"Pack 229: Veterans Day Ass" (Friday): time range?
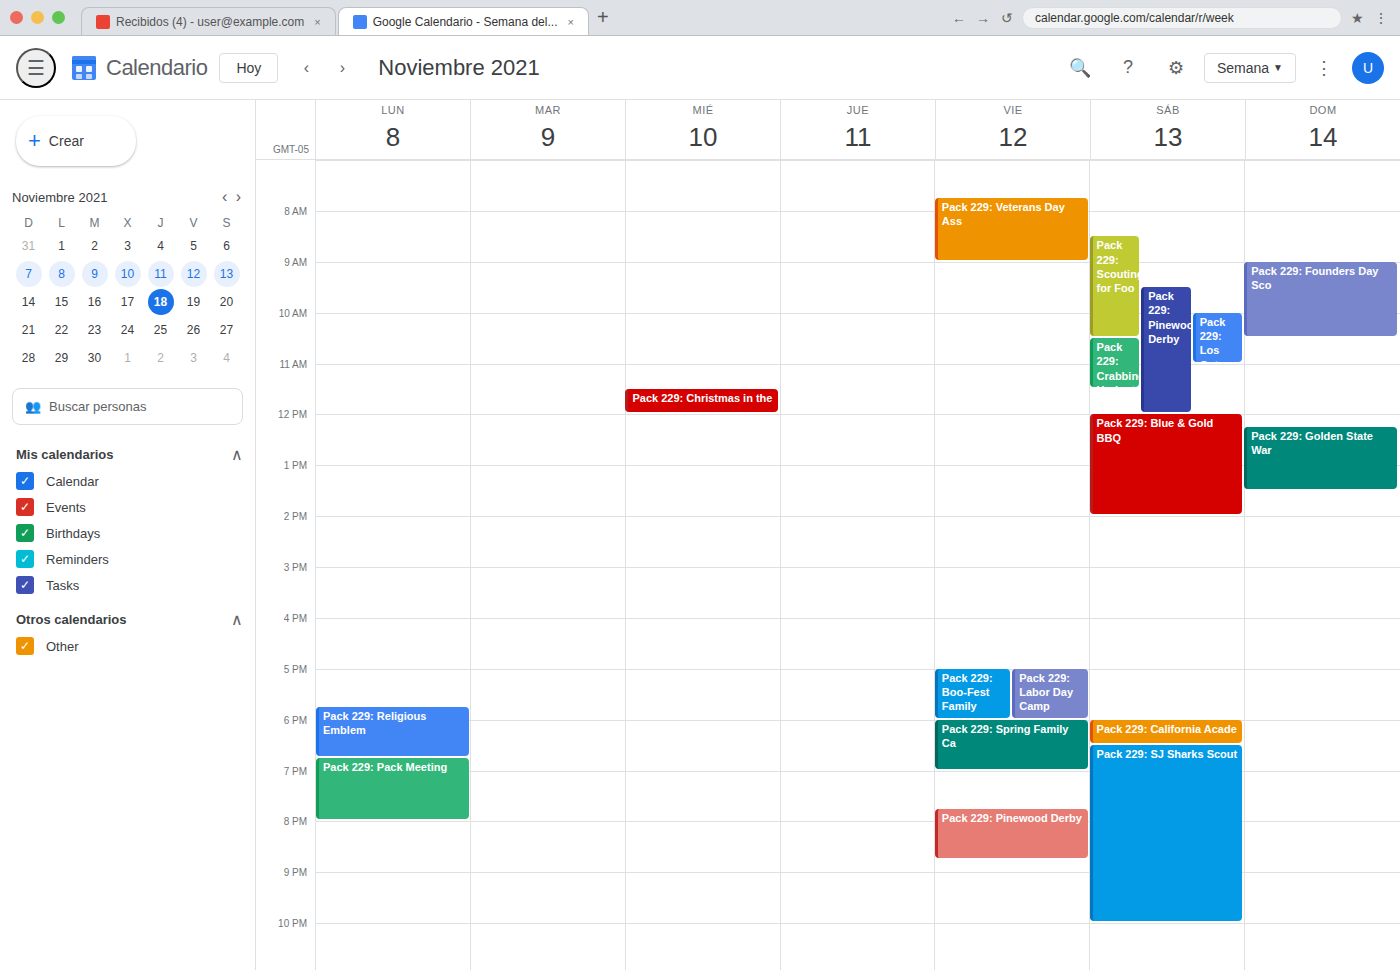
7:45 AM to 9:00 AM